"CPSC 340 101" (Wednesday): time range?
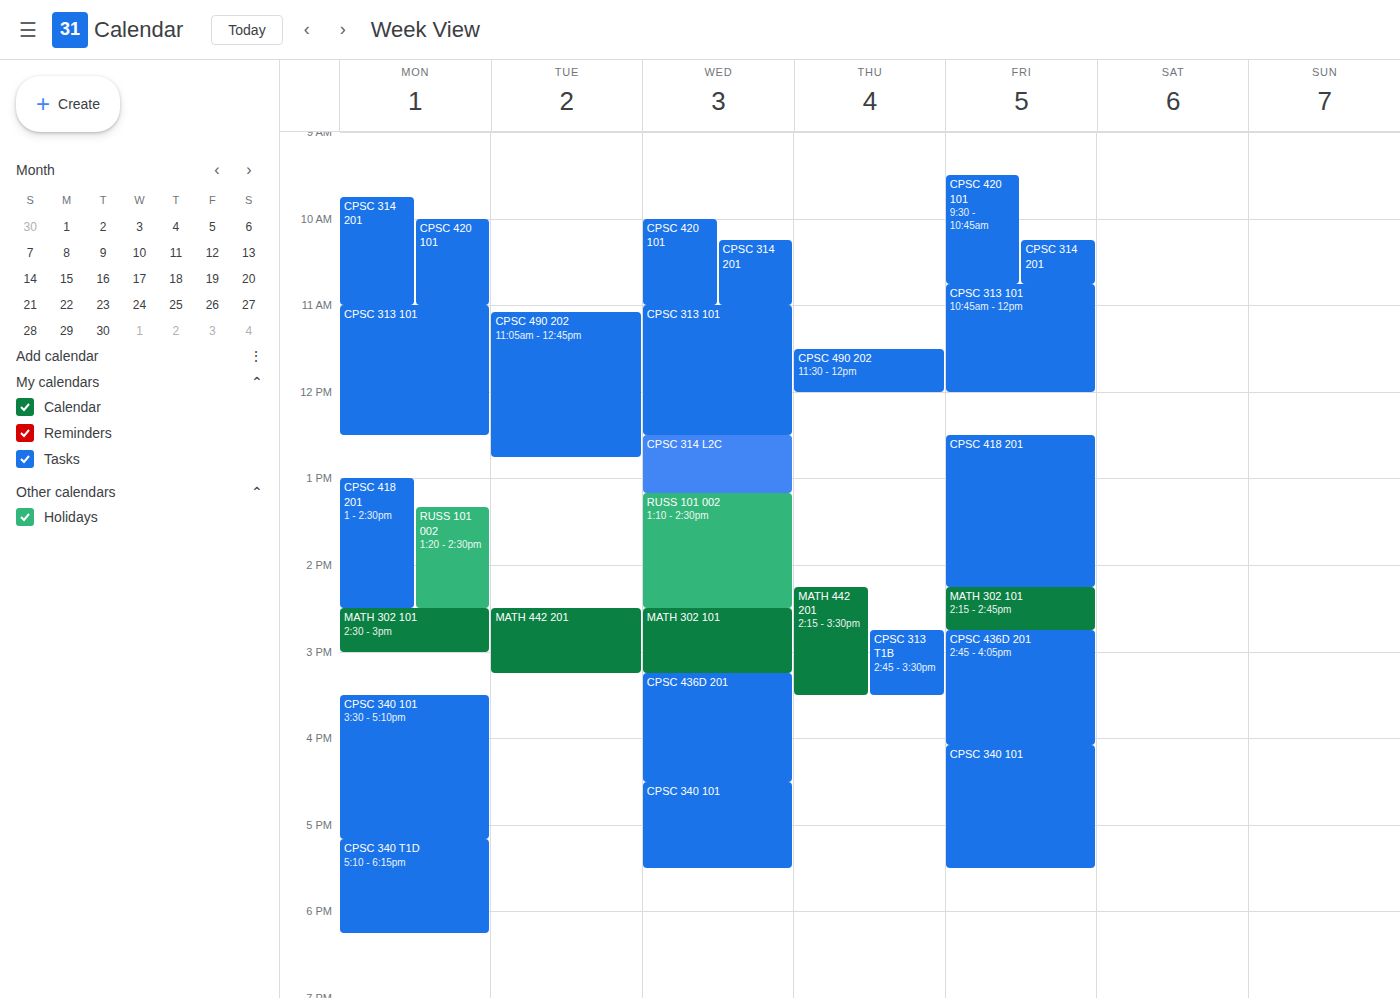
4:30 PM to 5:30 PM